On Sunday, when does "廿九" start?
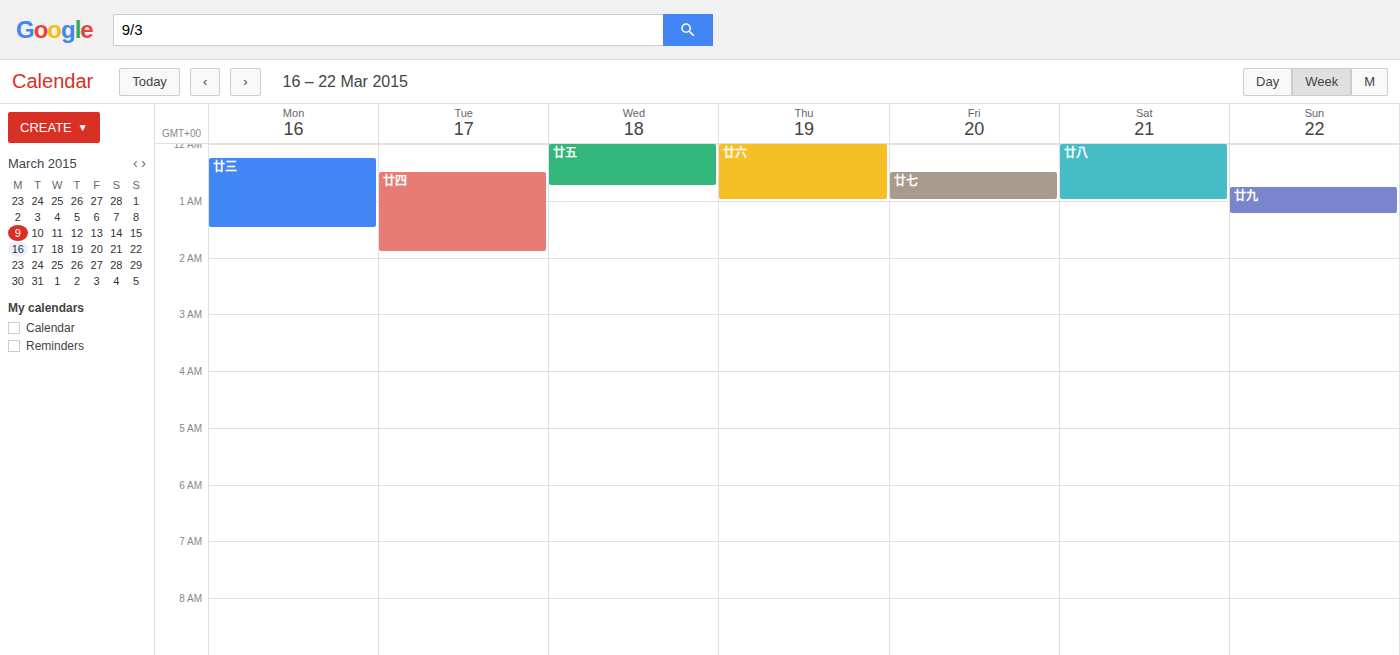
12:45 AM